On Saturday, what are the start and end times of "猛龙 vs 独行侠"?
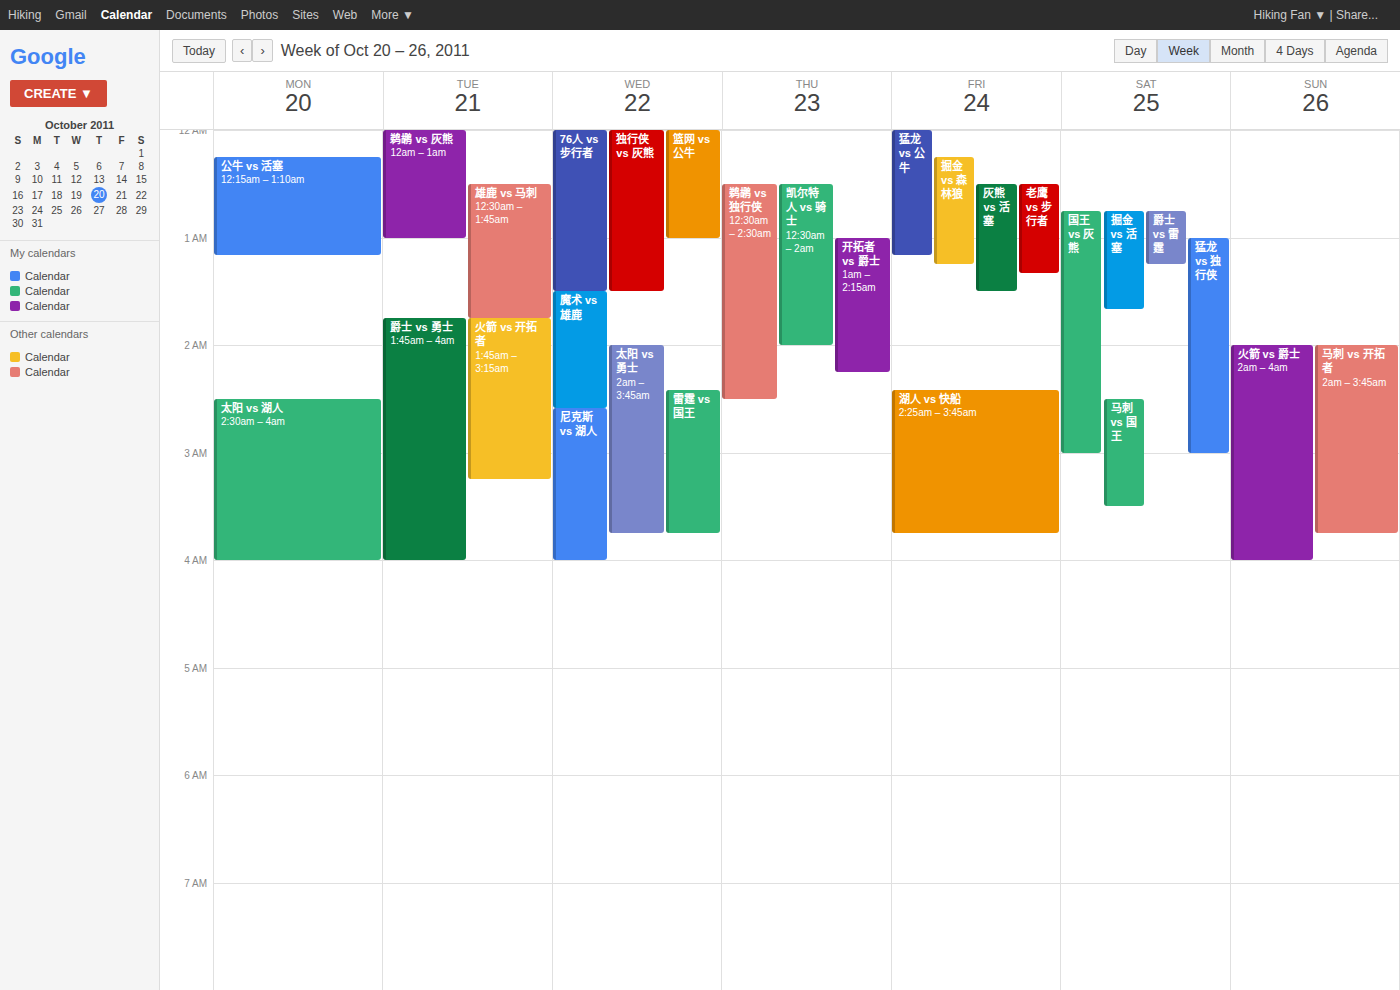
1:00 AM to 3:00 AM